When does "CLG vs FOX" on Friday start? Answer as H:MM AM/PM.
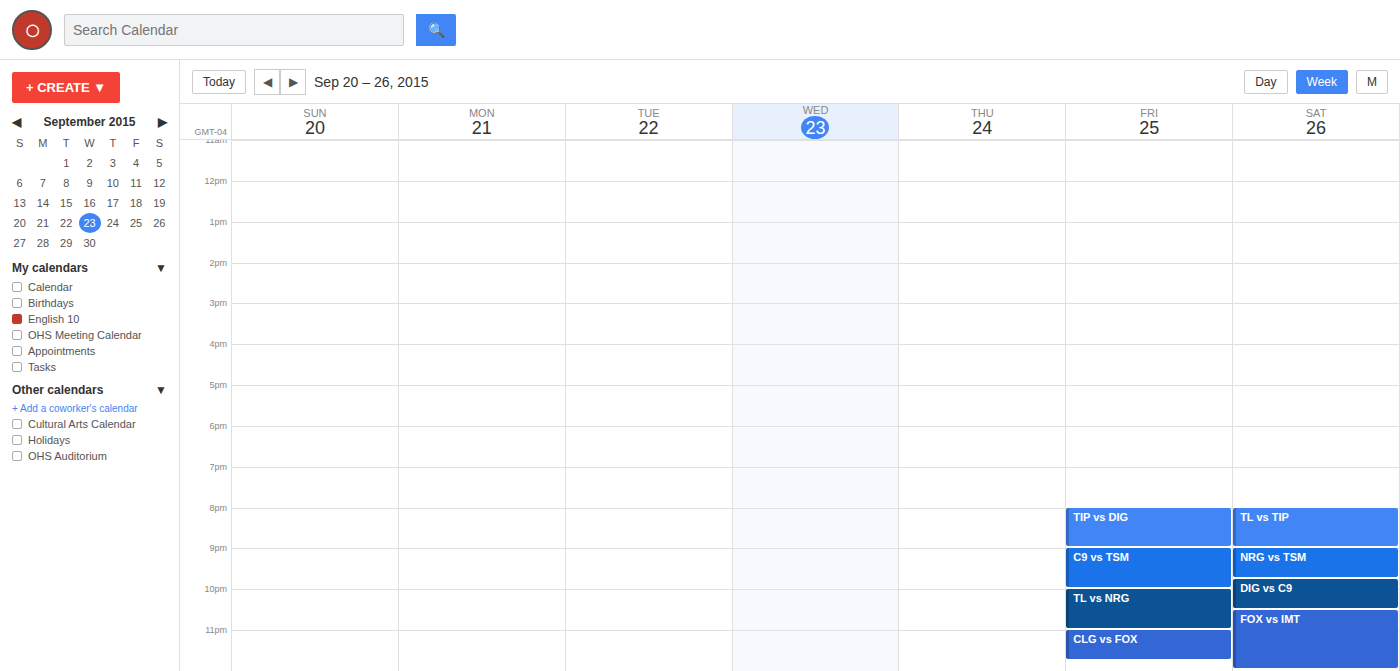
11:00 PM